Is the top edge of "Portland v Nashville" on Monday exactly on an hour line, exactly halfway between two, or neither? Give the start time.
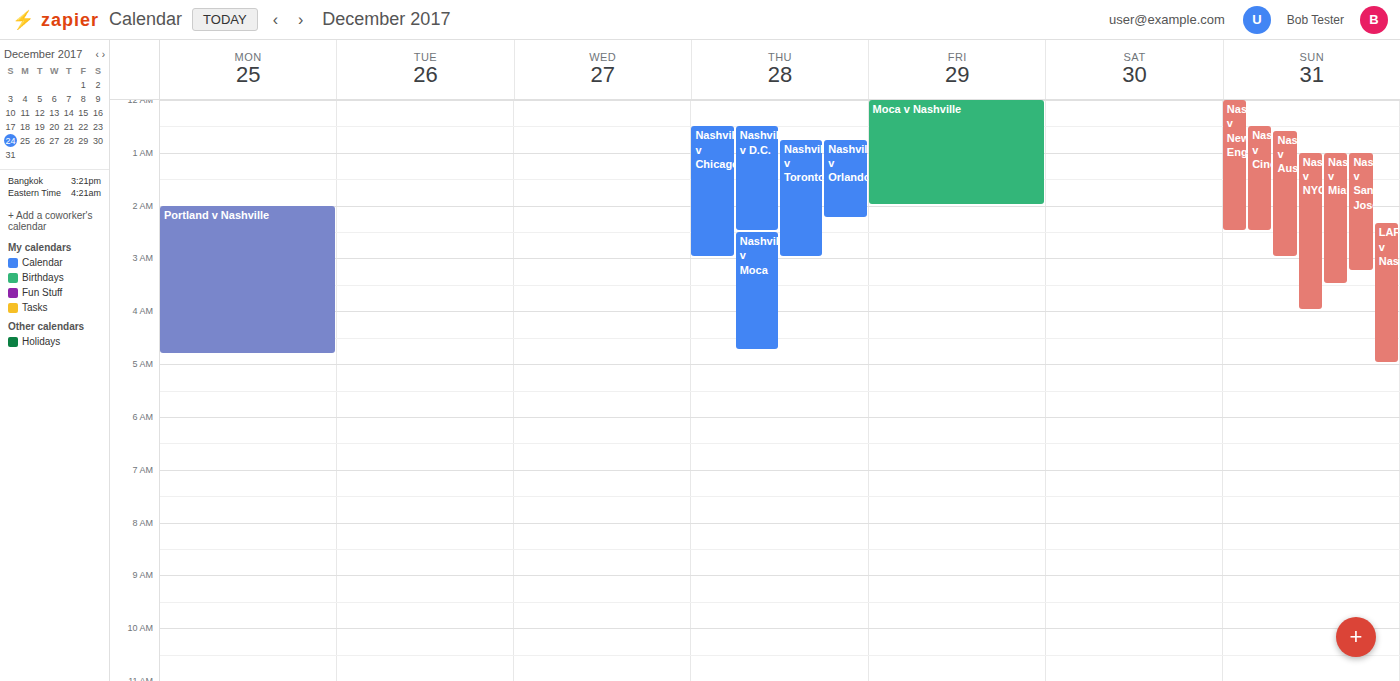
2:00 AM -- exactly on the 2 AM line.